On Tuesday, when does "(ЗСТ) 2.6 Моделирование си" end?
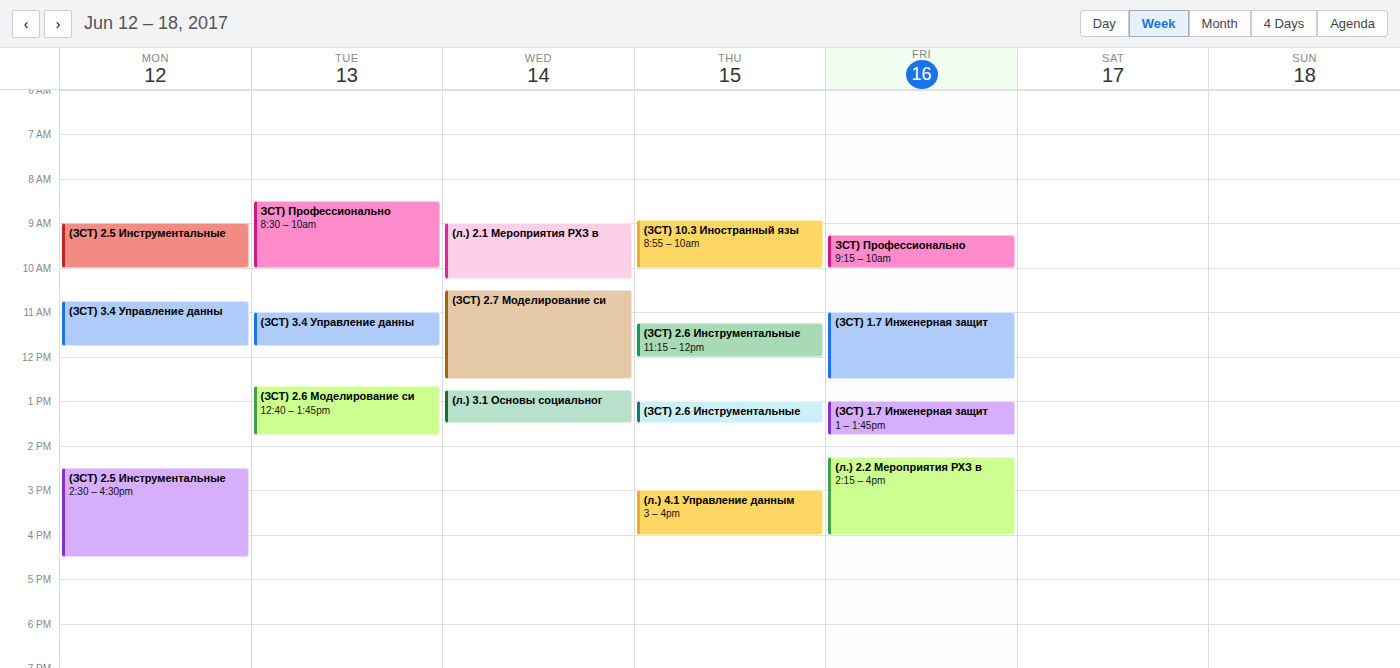
1:45 PM